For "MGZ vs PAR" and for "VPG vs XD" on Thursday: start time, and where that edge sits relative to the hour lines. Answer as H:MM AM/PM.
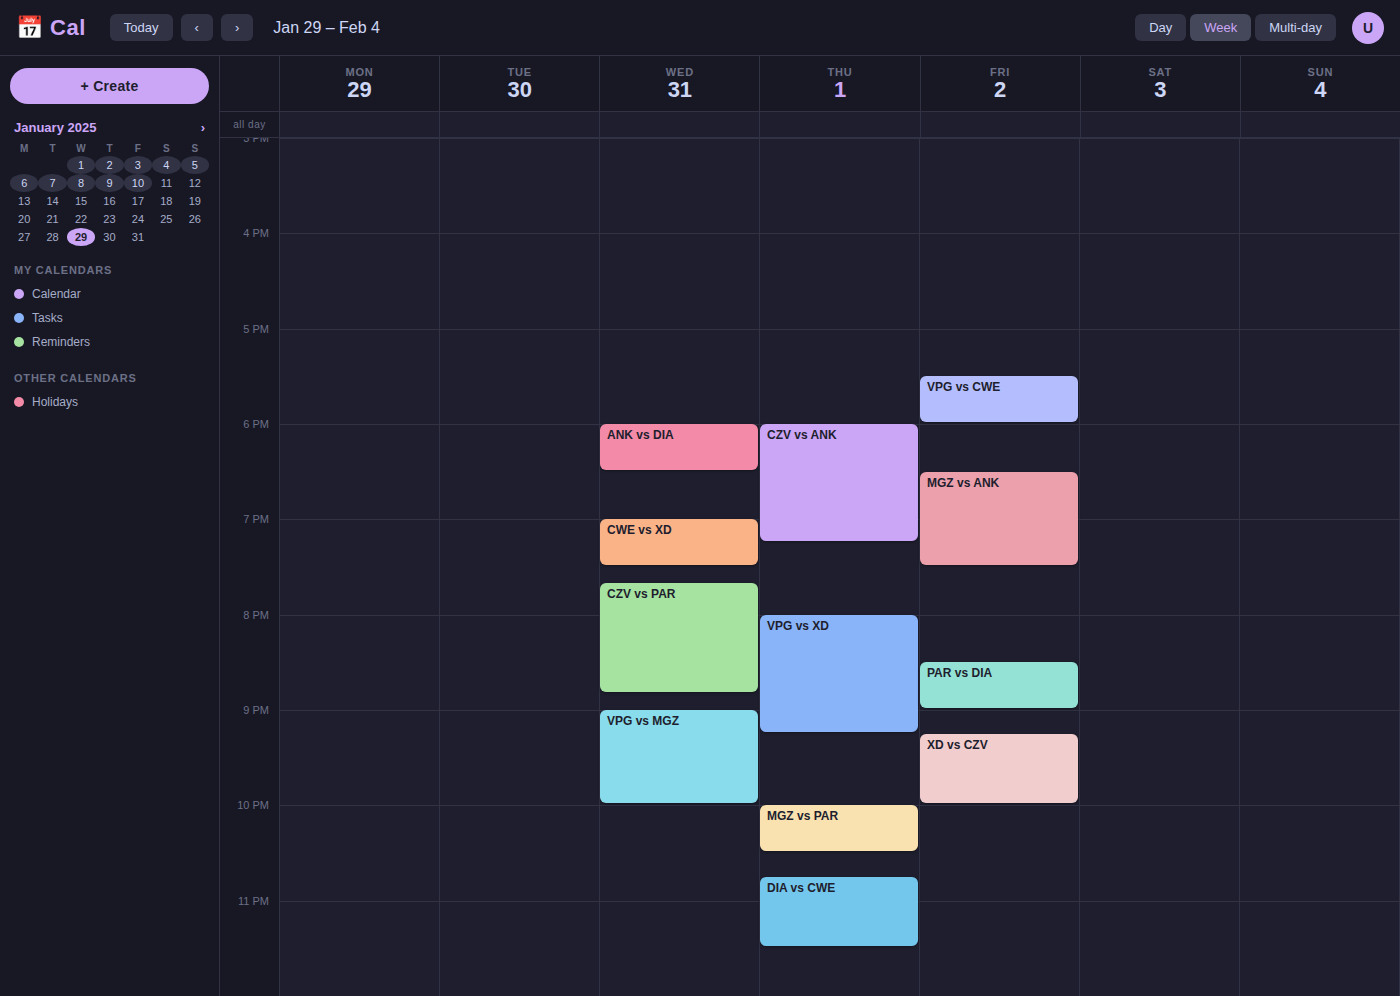
"MGZ vs PAR": 10:00 PM, exactly on the 10 PM line. "VPG vs XD": 8:00 PM, exactly on the 8 PM line.